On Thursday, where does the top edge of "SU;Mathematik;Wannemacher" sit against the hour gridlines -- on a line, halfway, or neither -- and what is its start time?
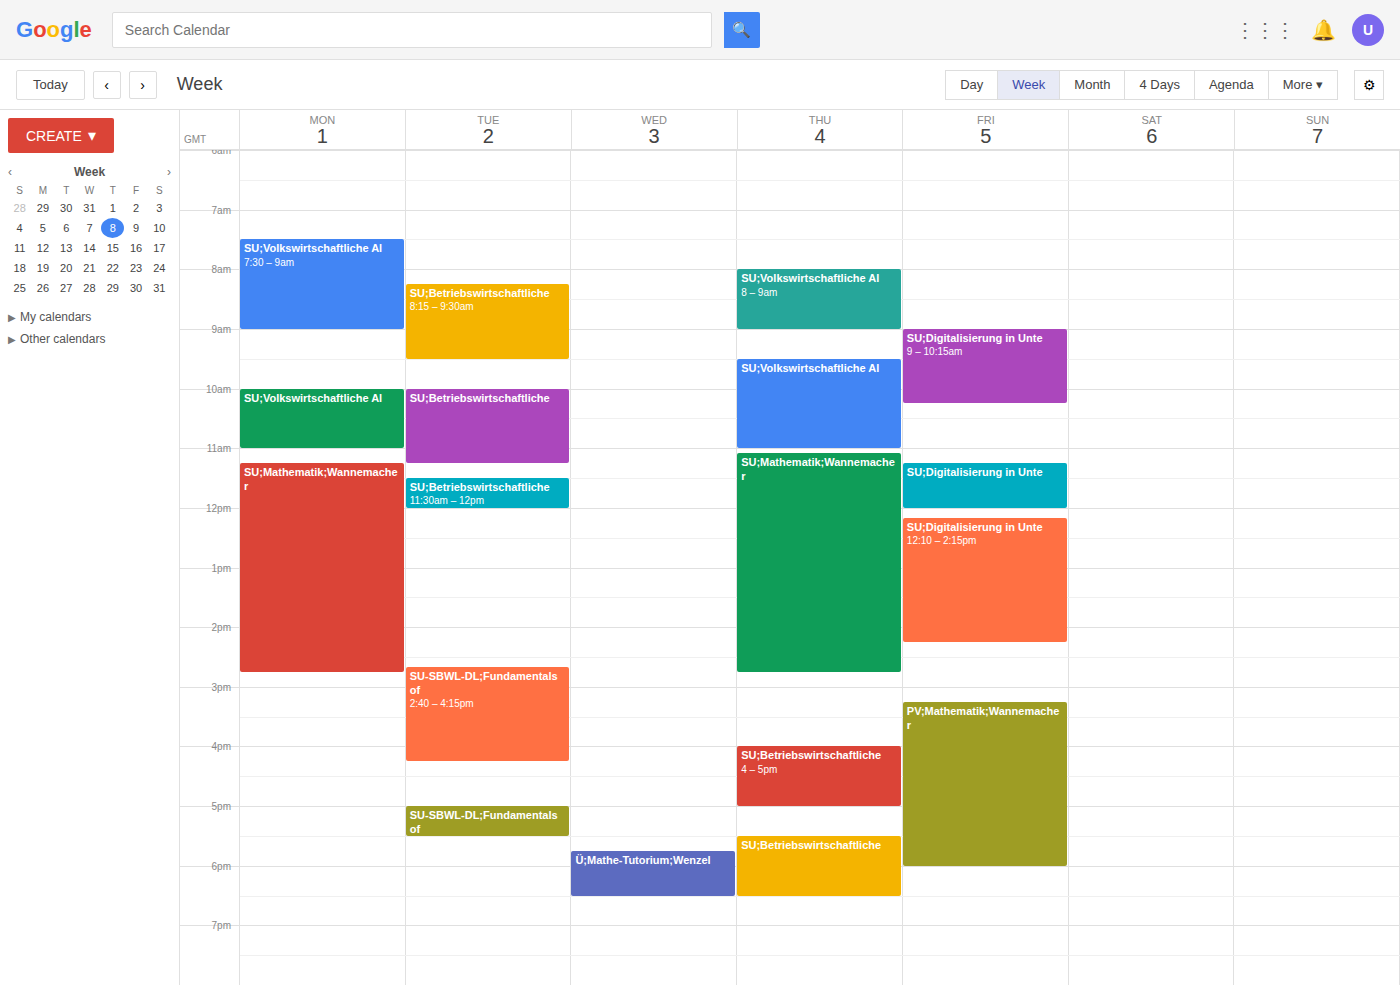
11:05 AM -- neither: 5 minutes below the 11 AM line and 55 minutes above the 12 PM line.